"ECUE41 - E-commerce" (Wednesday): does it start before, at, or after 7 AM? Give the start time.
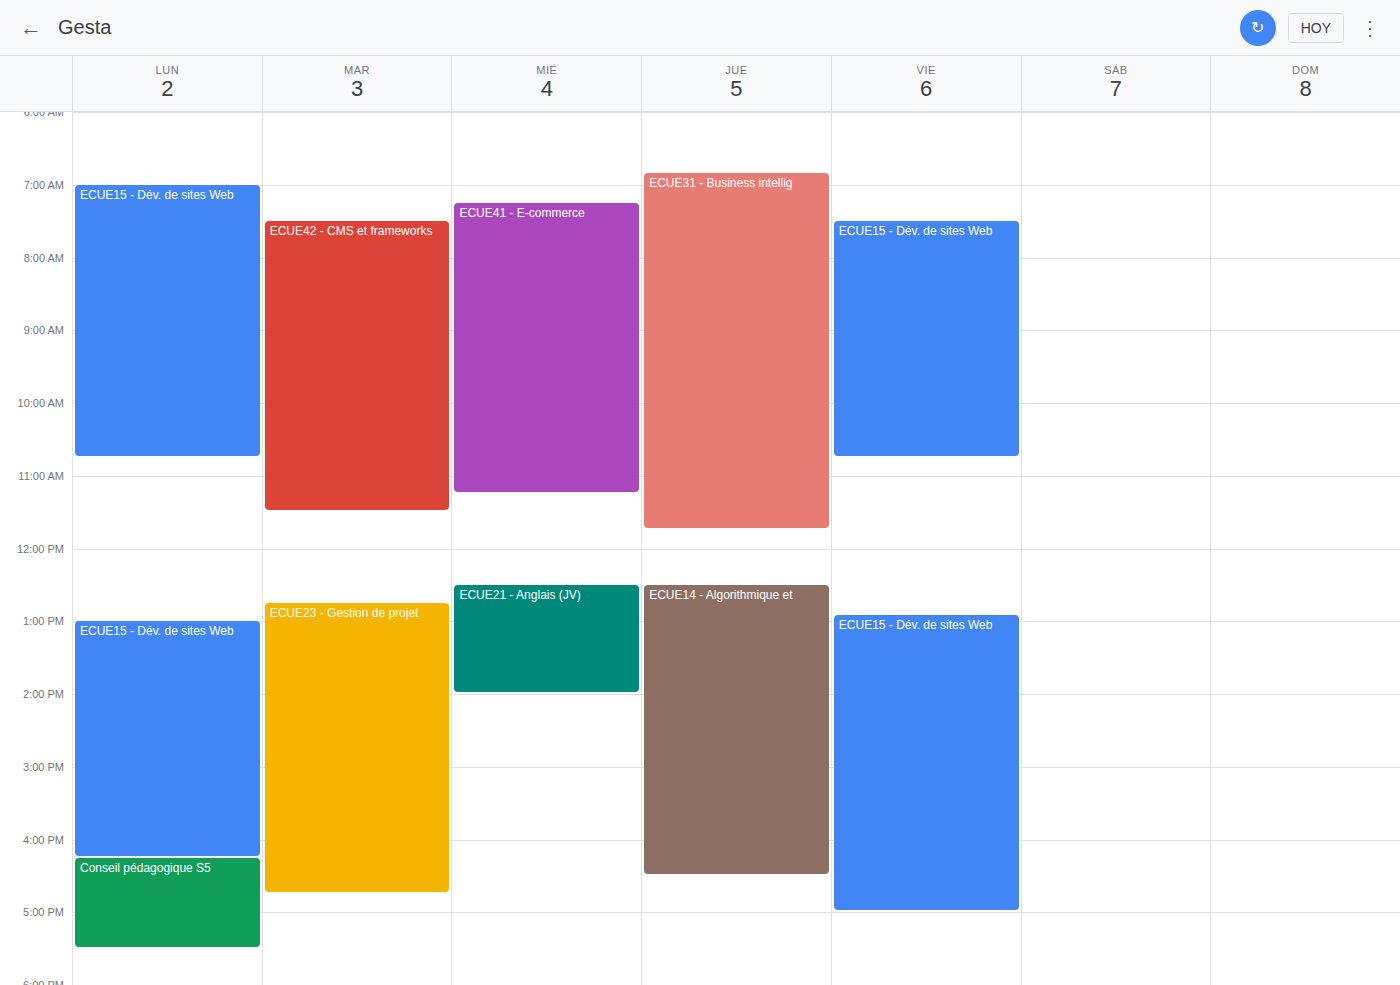
7:15 AM -- after 7 AM, 15 minutes below the 7 AM line.